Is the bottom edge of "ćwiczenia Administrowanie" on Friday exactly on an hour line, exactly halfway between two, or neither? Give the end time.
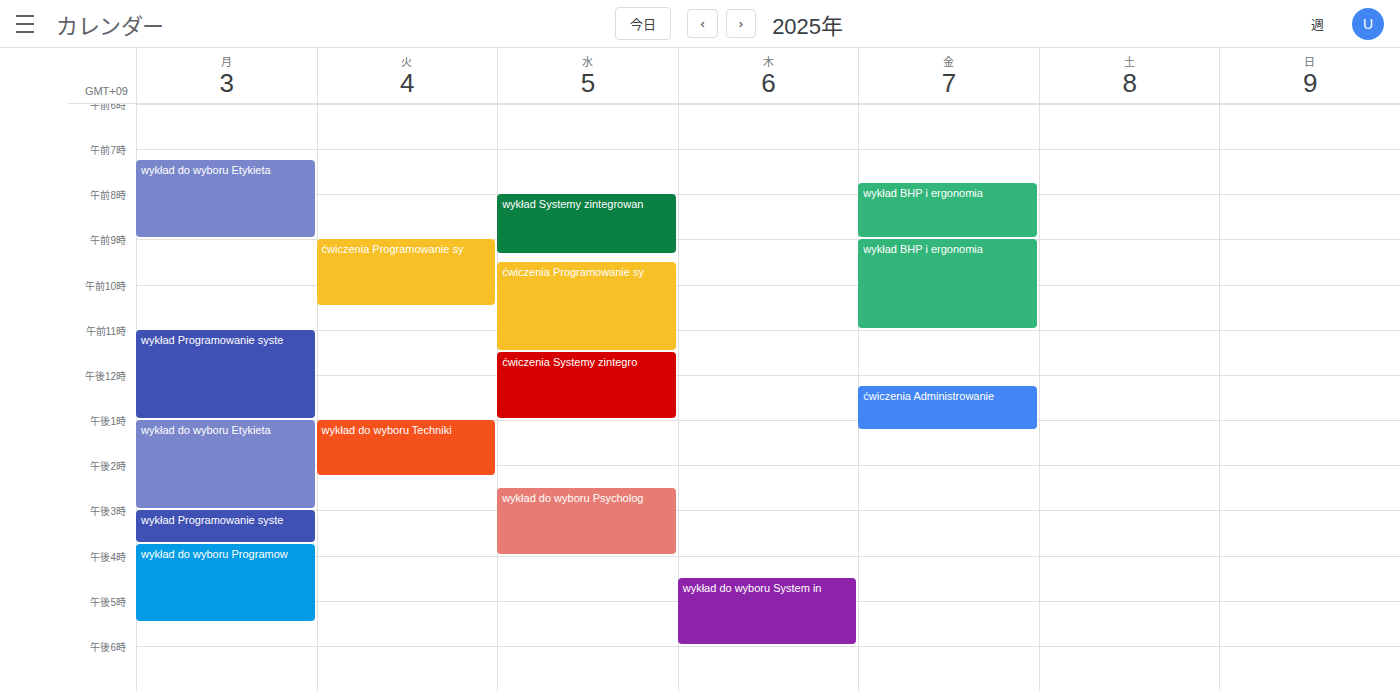
1:15 PM -- neither: a quarter of the way from the 1 PM line to the 2 PM line.